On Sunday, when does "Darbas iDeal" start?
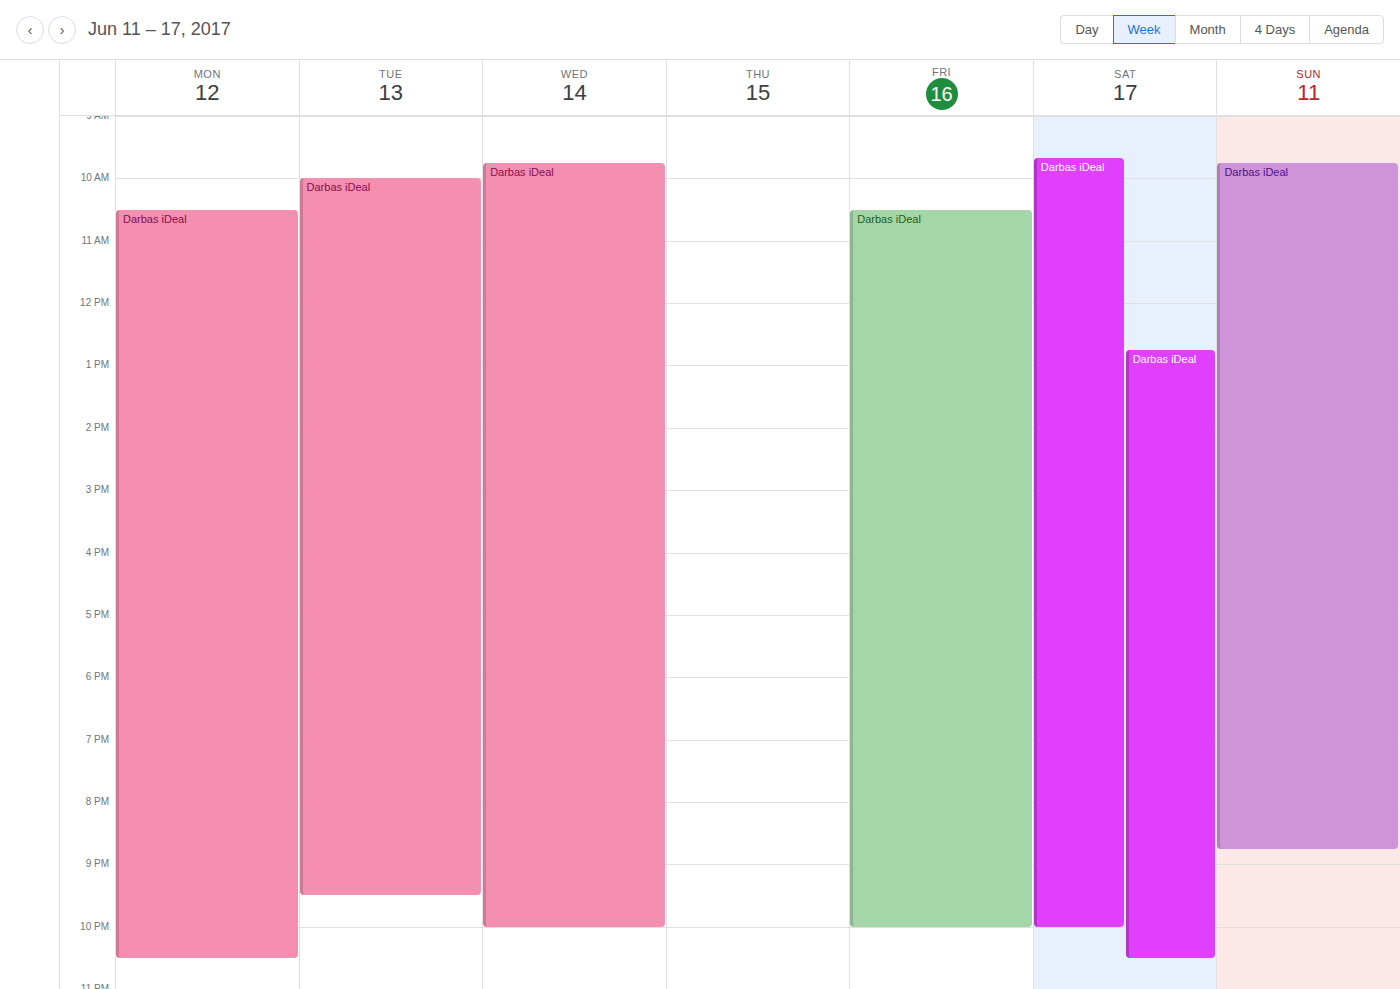
9:45 AM